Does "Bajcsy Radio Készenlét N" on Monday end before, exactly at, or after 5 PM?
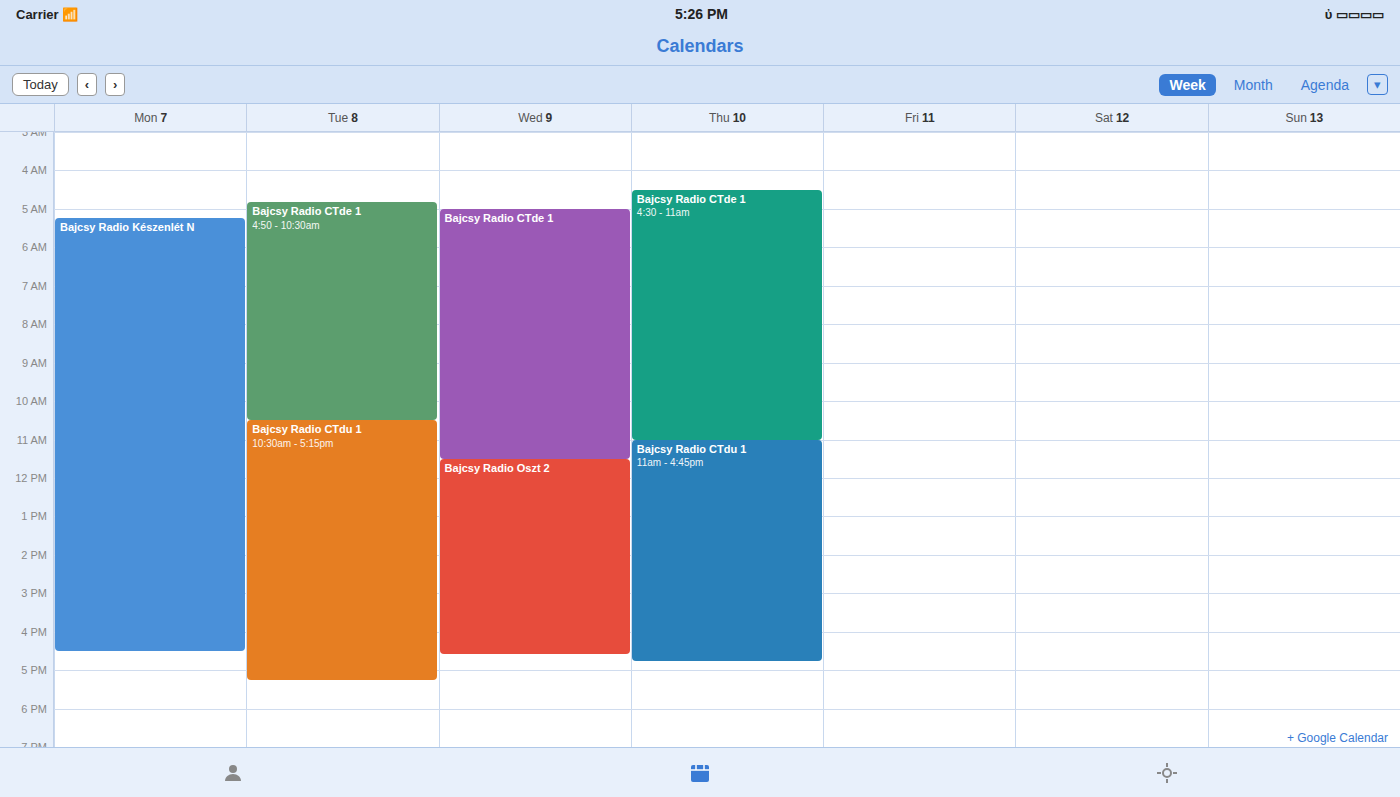
4:30 PM -- before 5 PM, 30 minutes above the 5 PM line.